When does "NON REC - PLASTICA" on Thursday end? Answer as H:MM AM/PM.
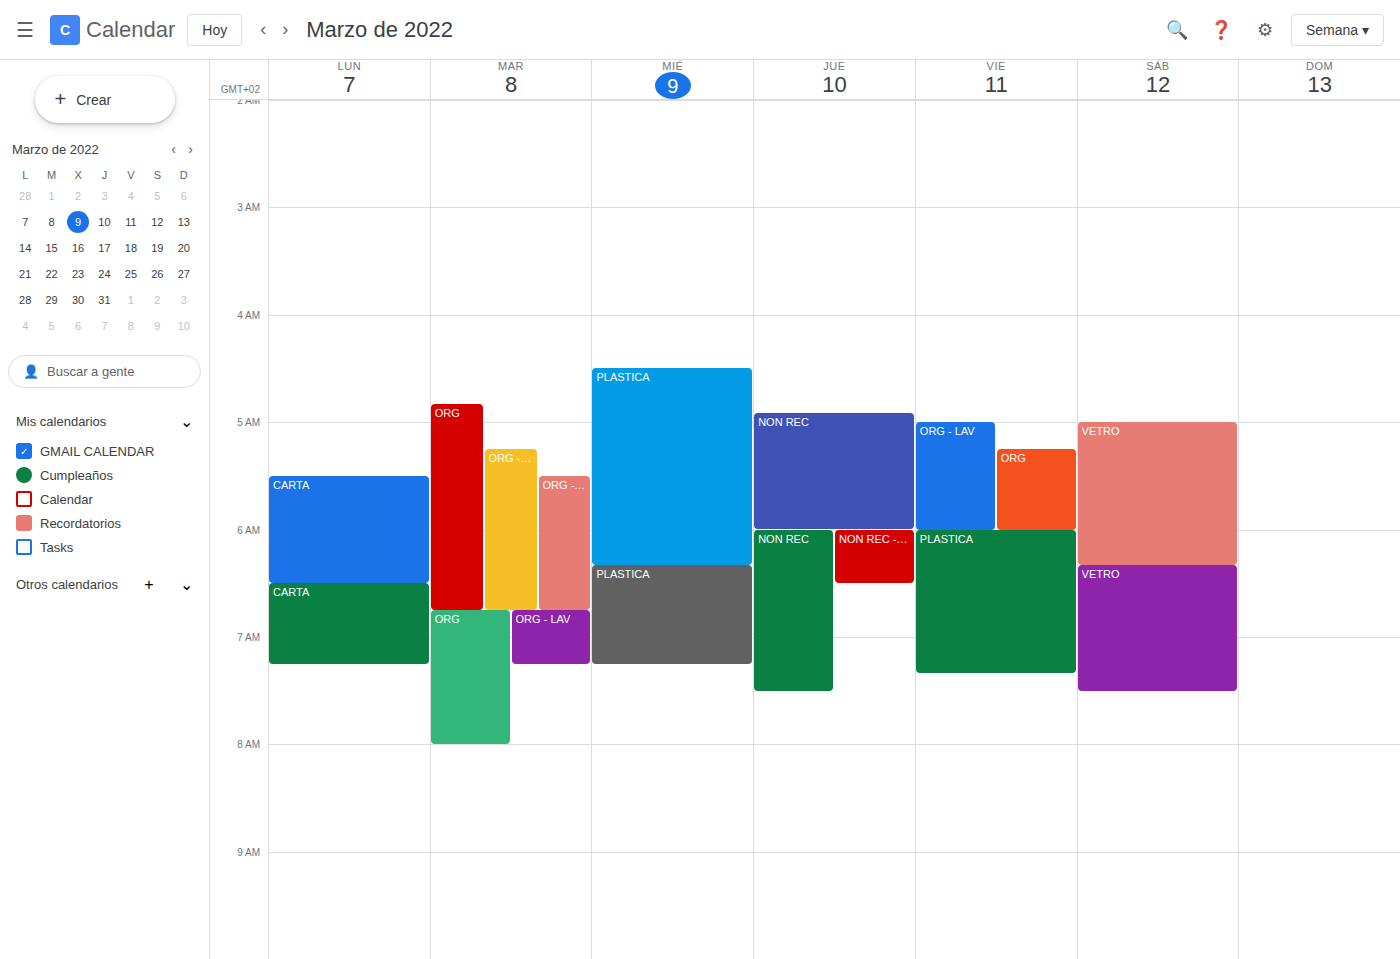
6:30 AM